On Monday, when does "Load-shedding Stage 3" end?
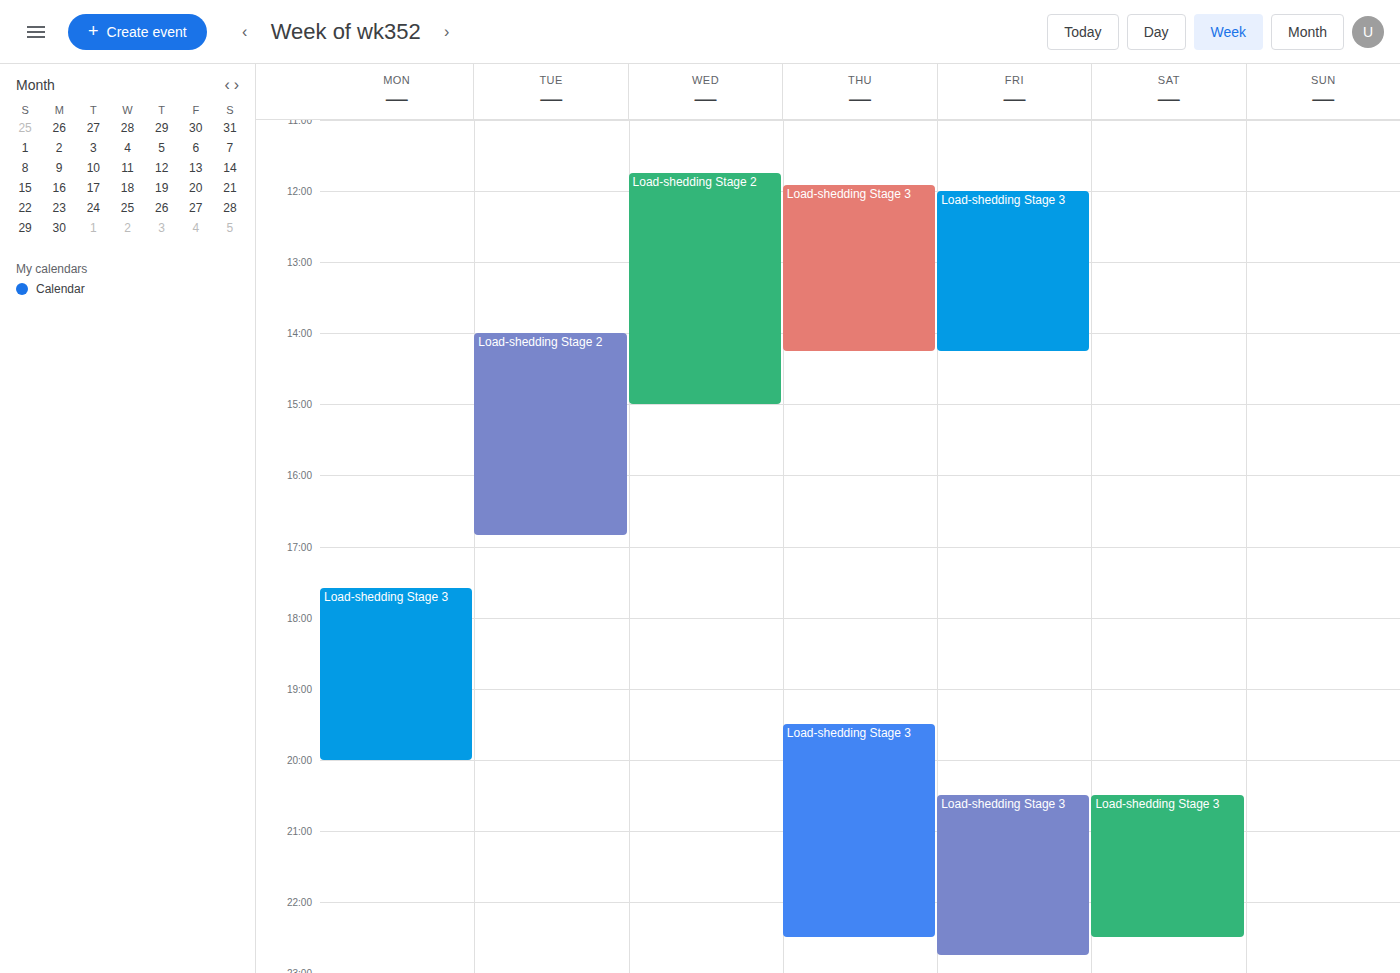
8:00 PM